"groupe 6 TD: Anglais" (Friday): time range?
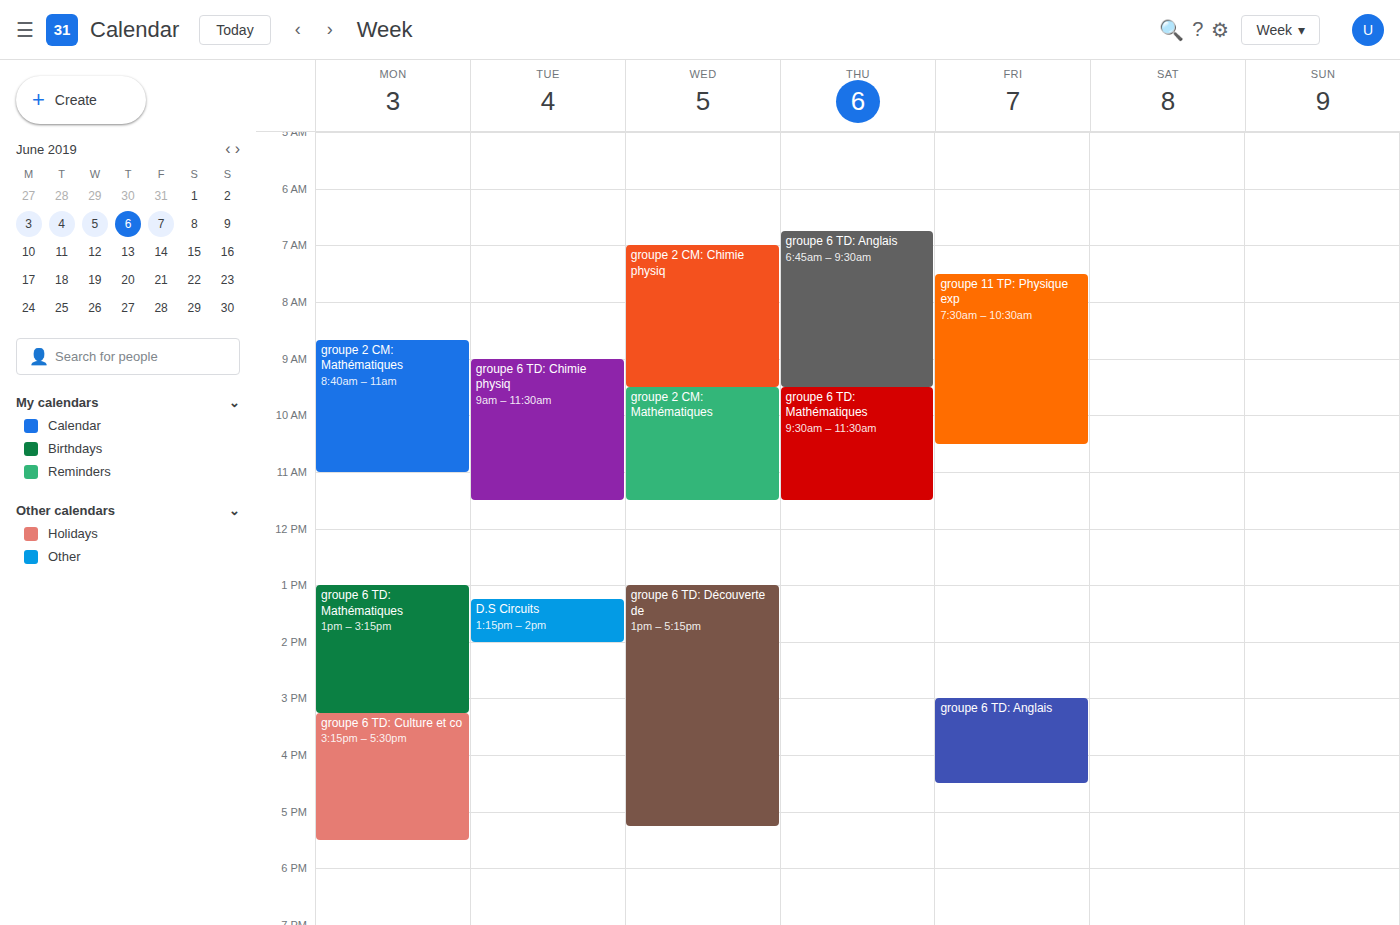
3:00 PM to 4:30 PM